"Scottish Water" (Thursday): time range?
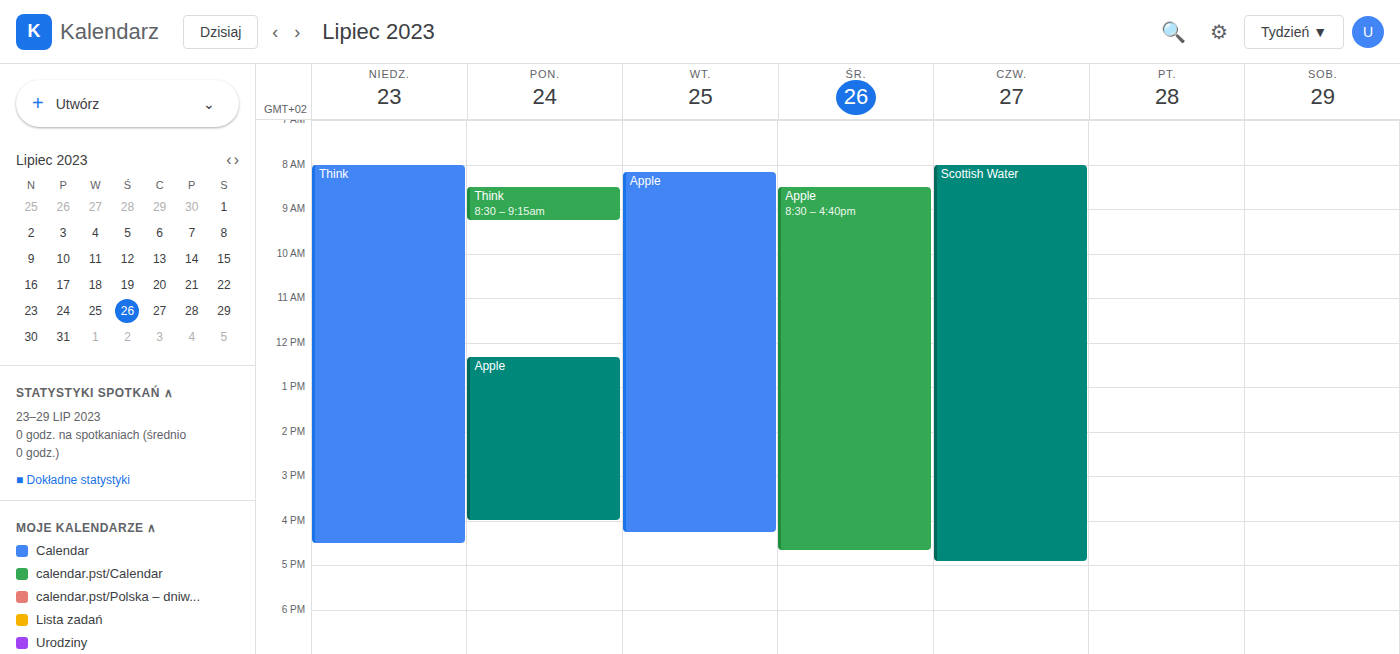
8:00 AM to 4:55 PM